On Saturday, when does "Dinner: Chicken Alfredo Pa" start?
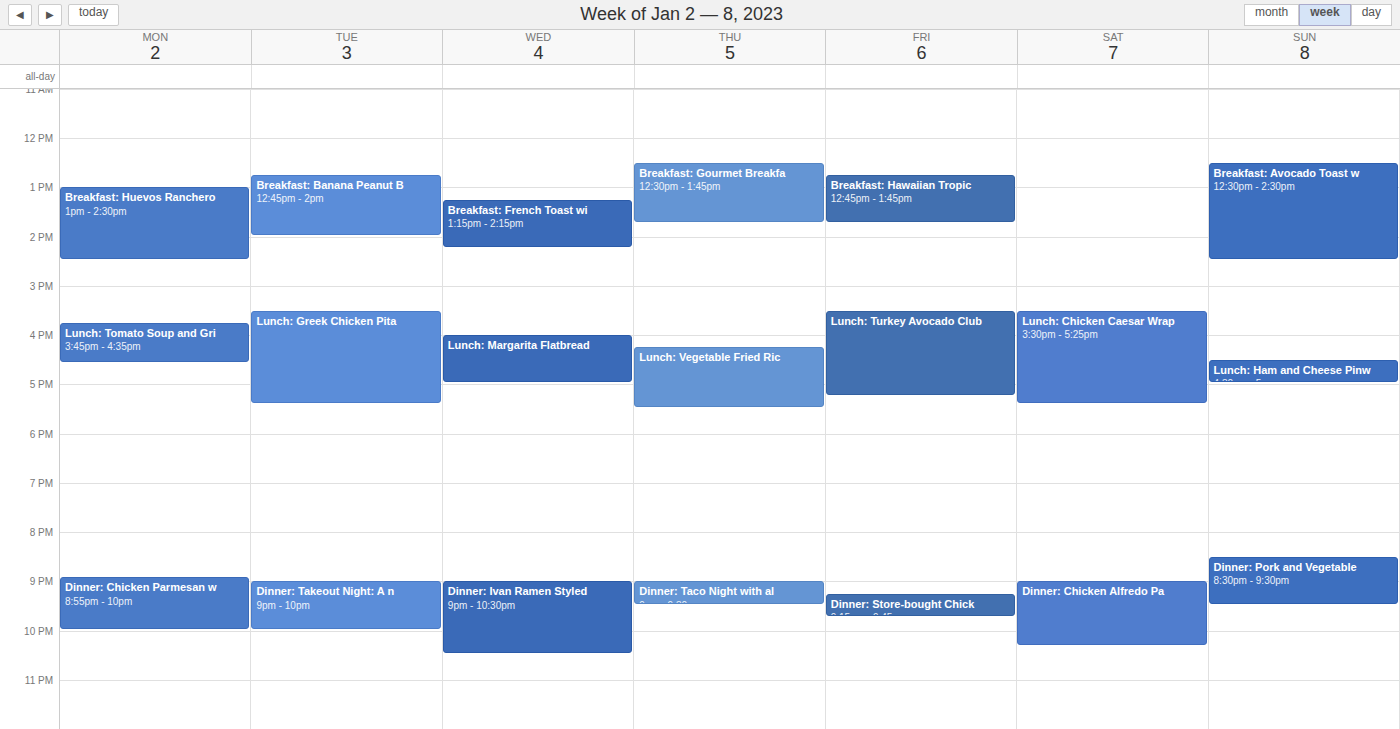
9:00 PM